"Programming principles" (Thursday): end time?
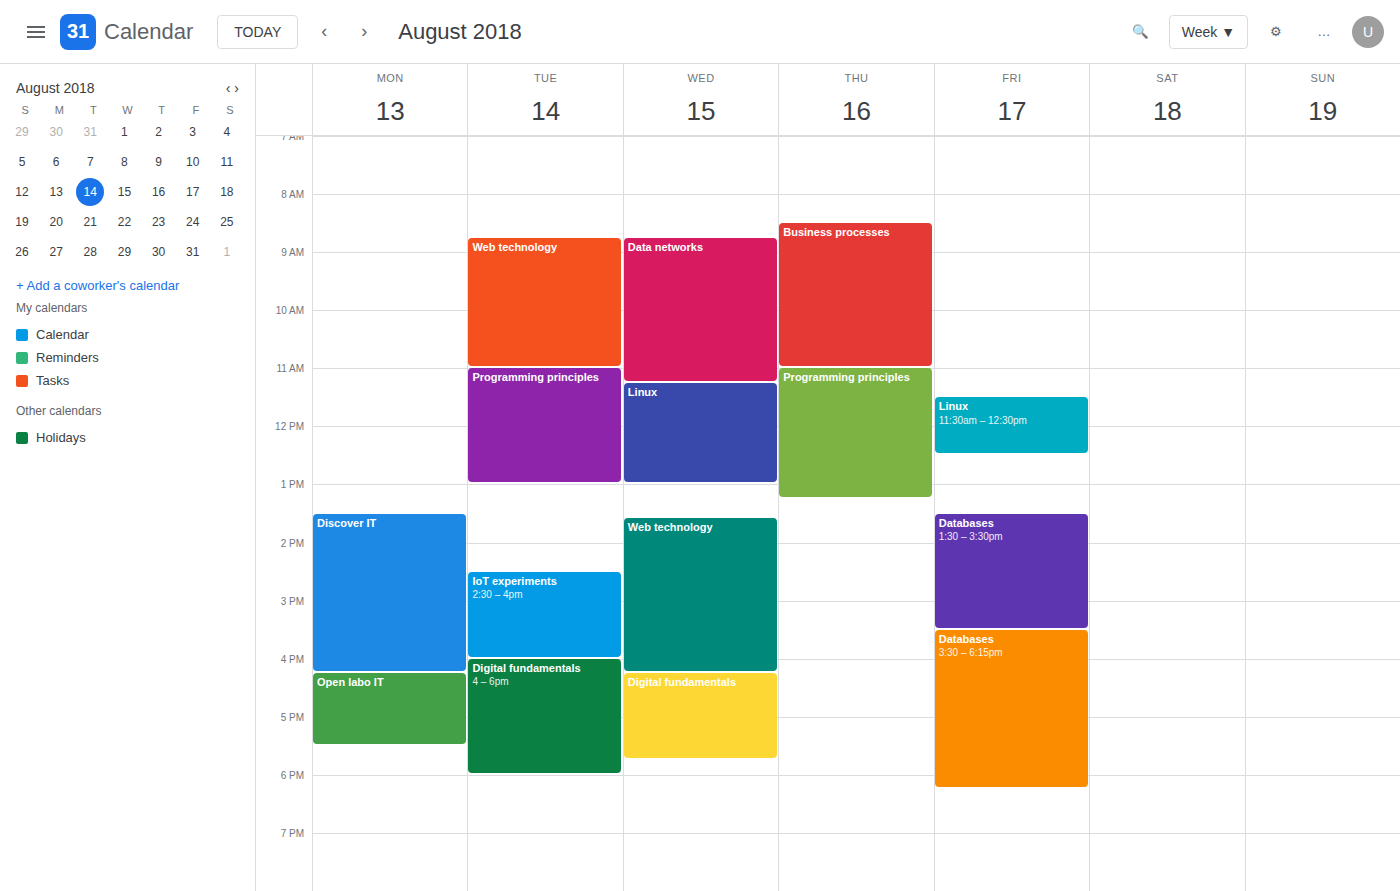
13:15